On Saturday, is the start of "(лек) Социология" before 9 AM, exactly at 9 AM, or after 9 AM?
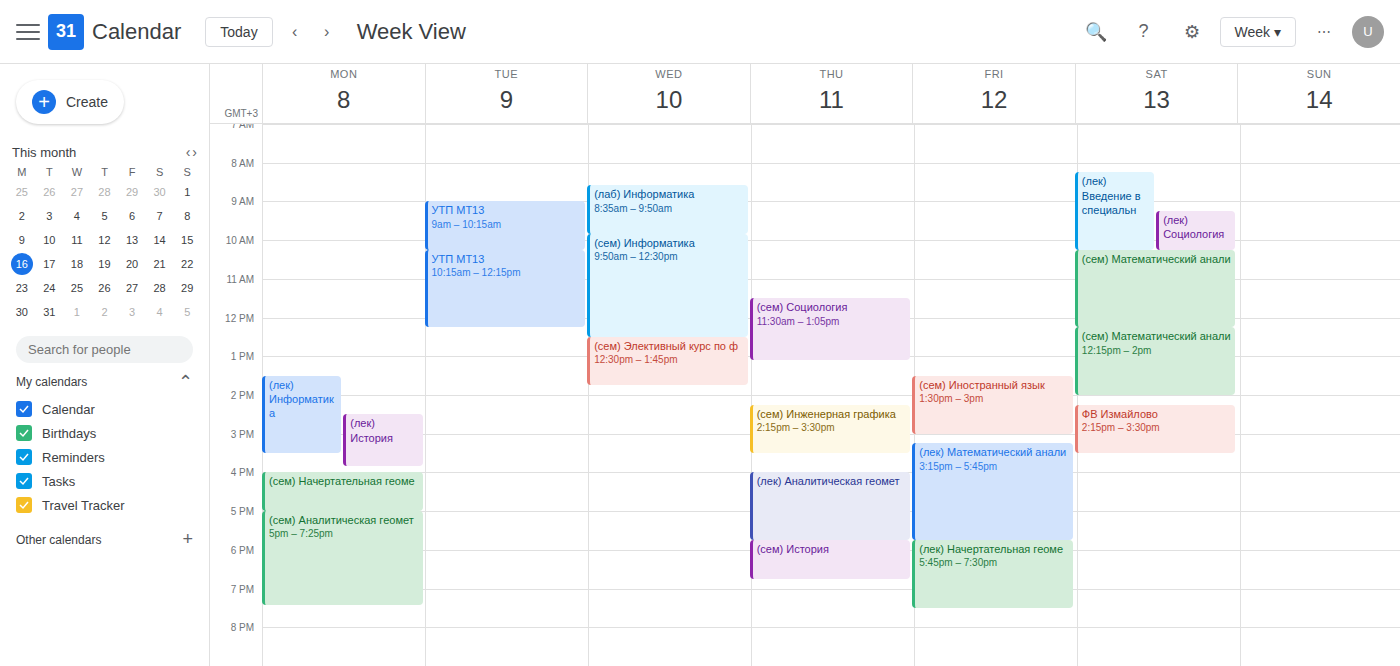
9:15 AM -- after 9 AM, 15 minutes below the 9 AM line.